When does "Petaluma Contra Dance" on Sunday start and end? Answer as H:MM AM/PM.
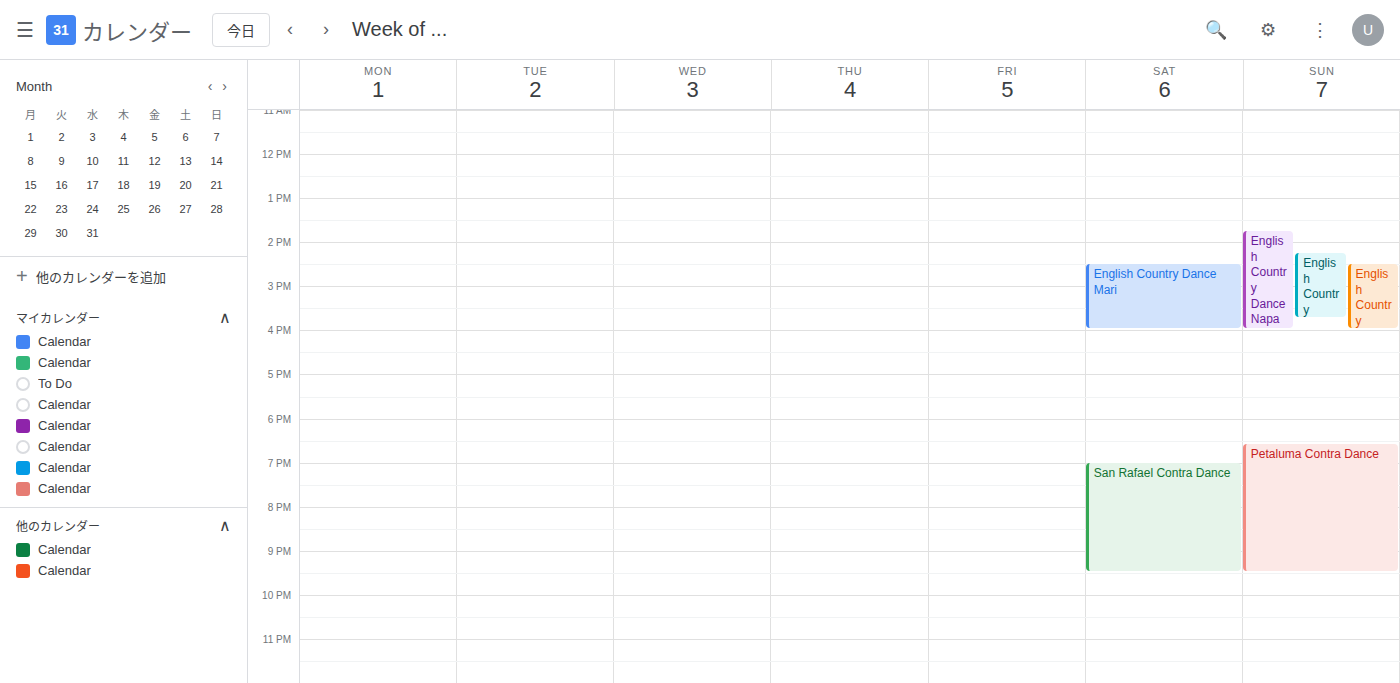
6:35 PM to 9:30 PM